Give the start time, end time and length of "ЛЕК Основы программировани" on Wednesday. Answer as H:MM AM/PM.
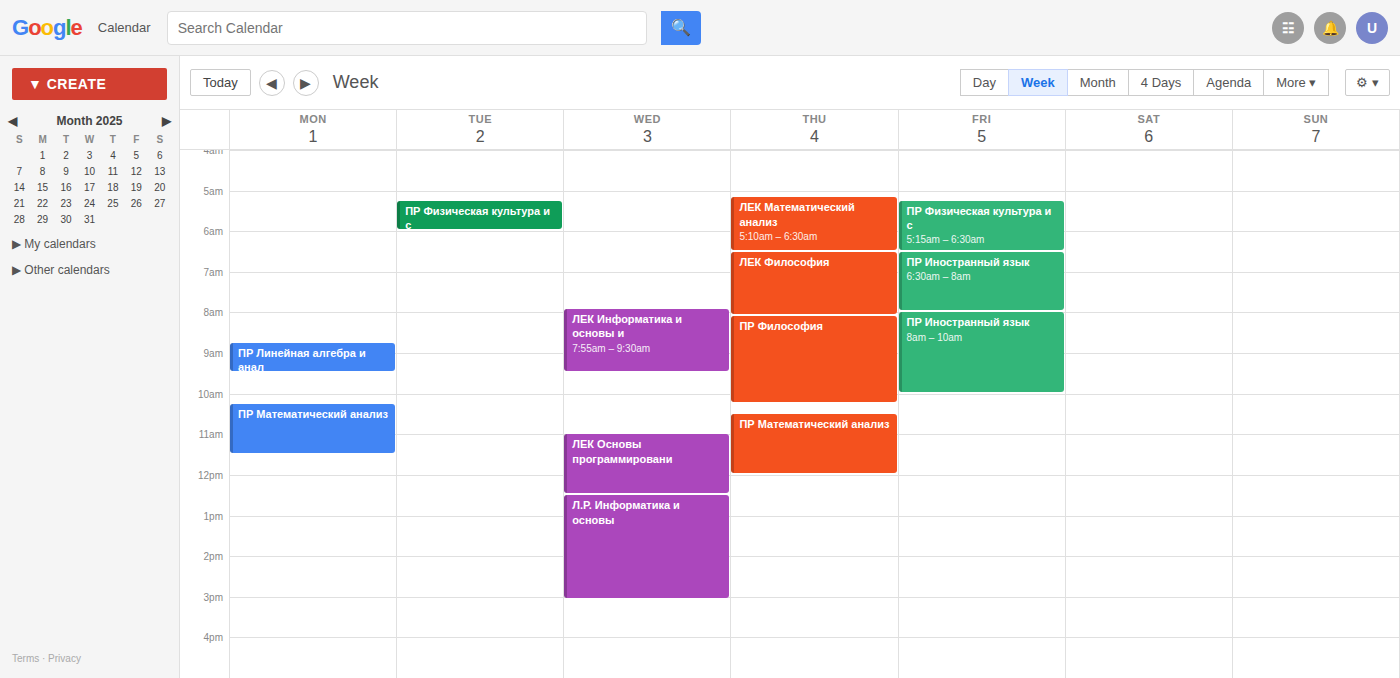
11:00 AM to 12:30 PM, 1 hour 30 minutes